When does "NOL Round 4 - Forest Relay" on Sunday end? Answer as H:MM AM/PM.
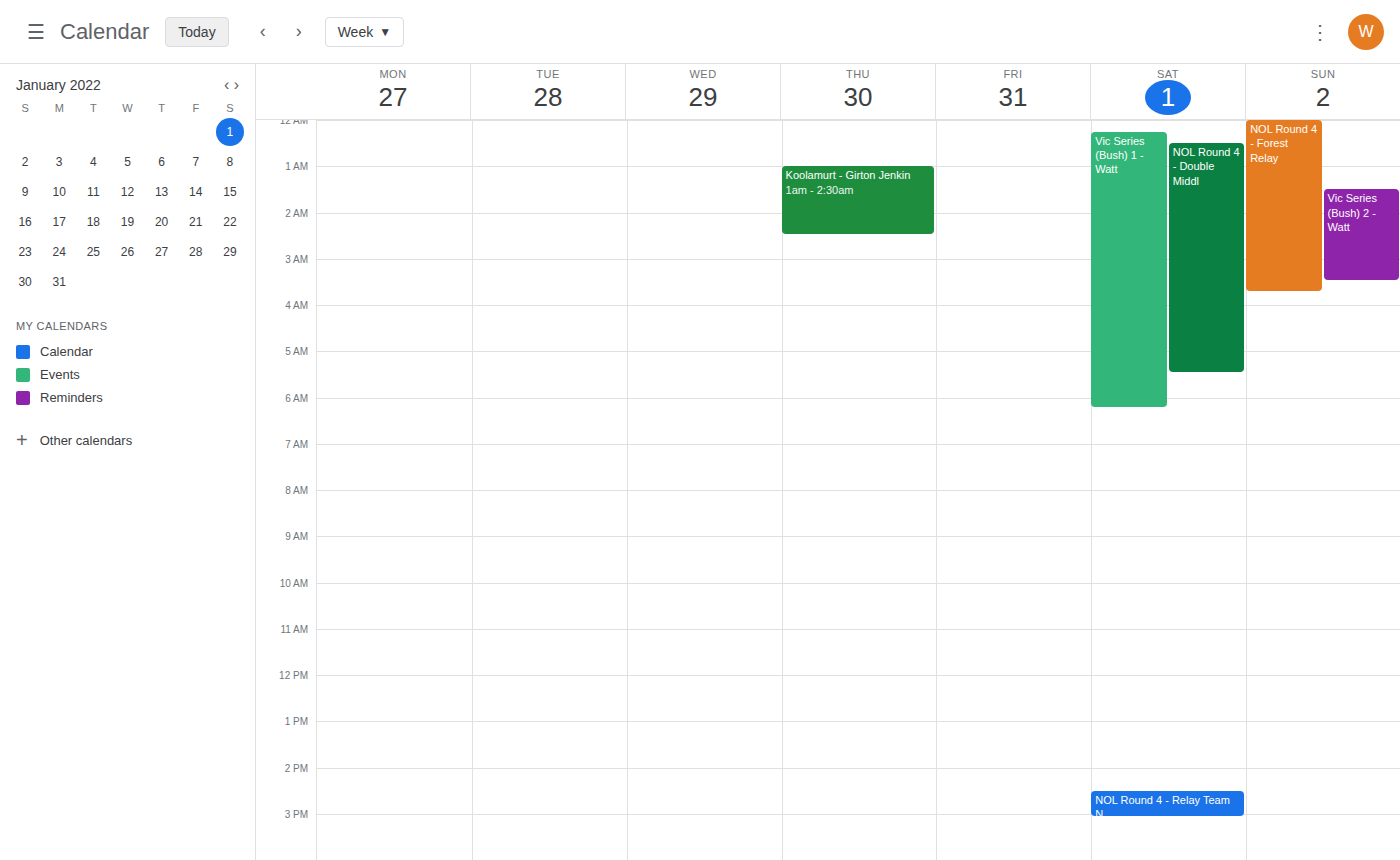
3:45 AM